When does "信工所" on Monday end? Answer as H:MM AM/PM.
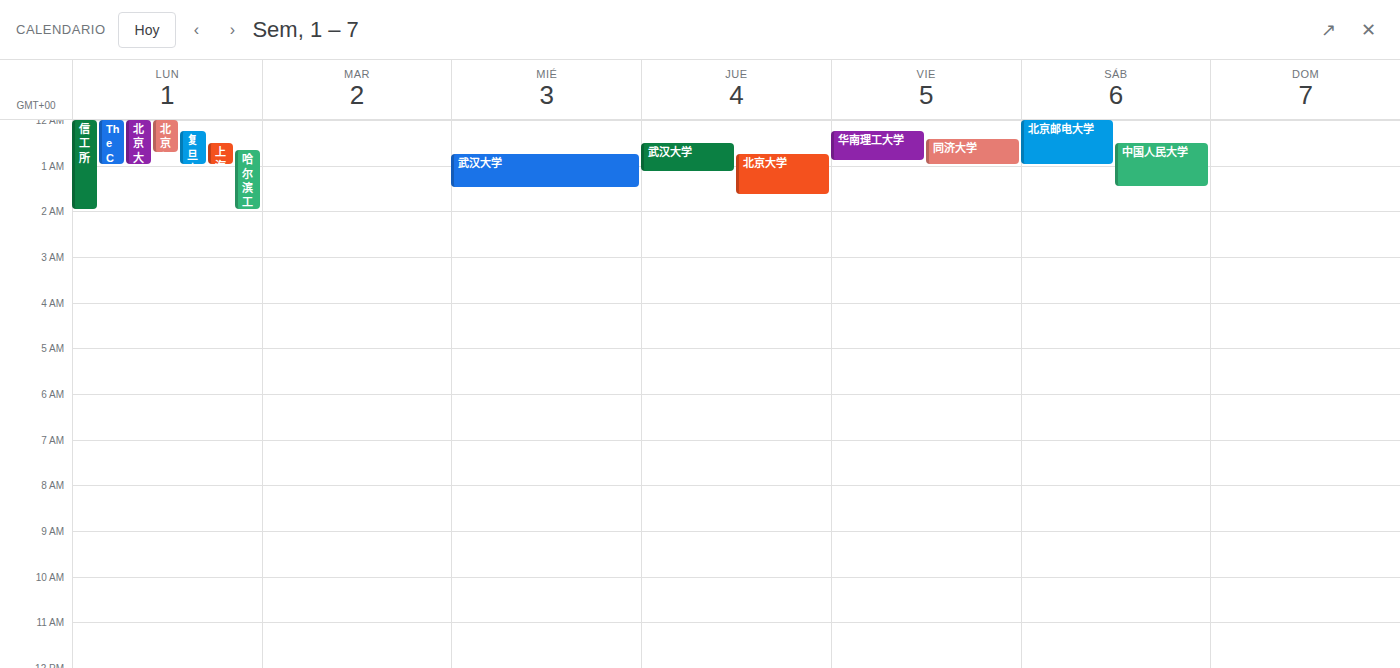
2:00 AM